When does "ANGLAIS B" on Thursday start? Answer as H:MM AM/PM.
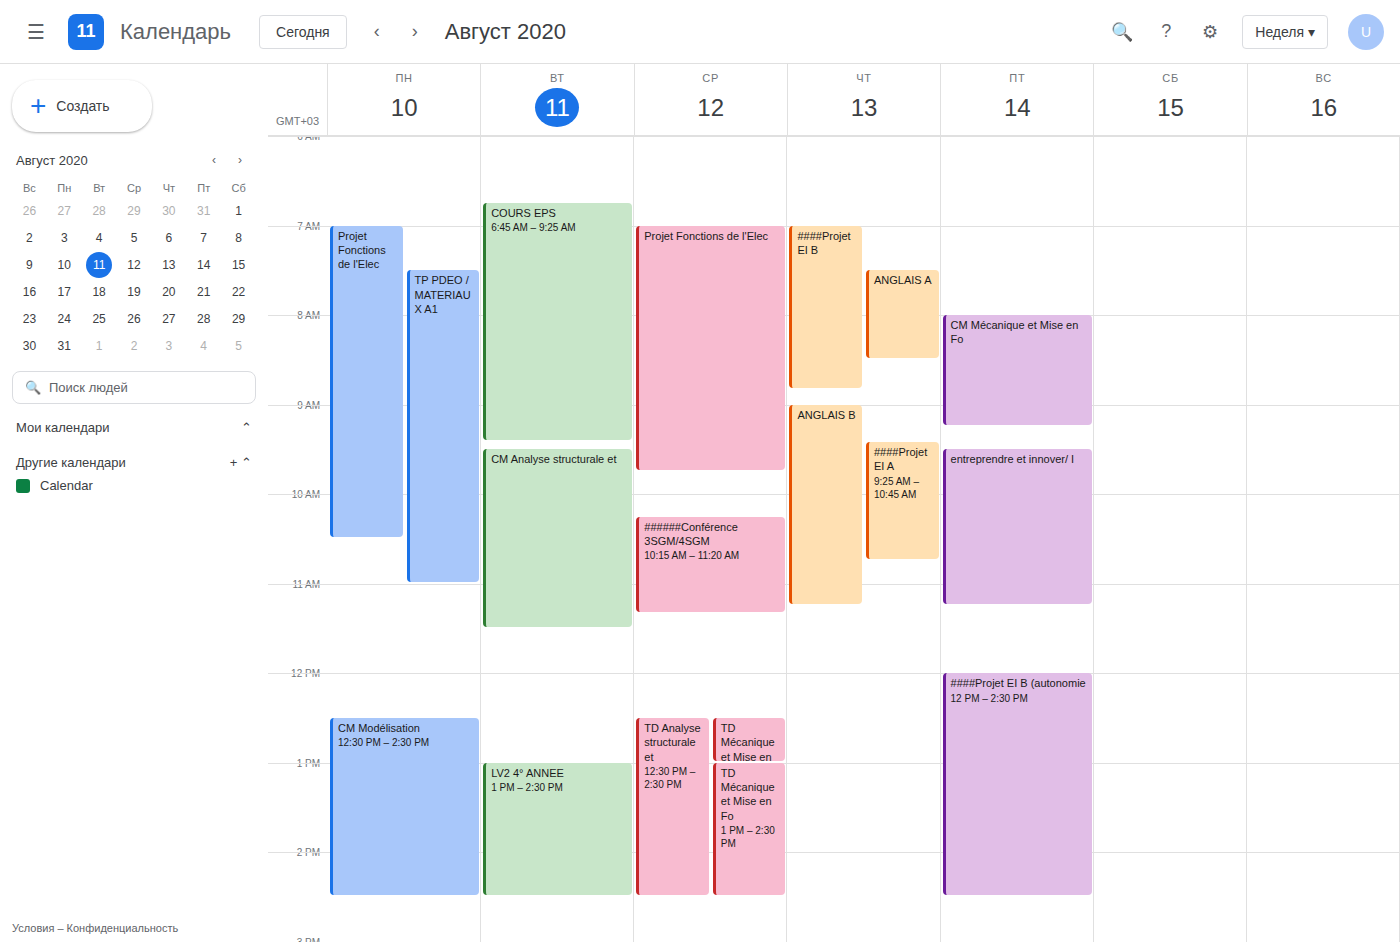
9:00 AM